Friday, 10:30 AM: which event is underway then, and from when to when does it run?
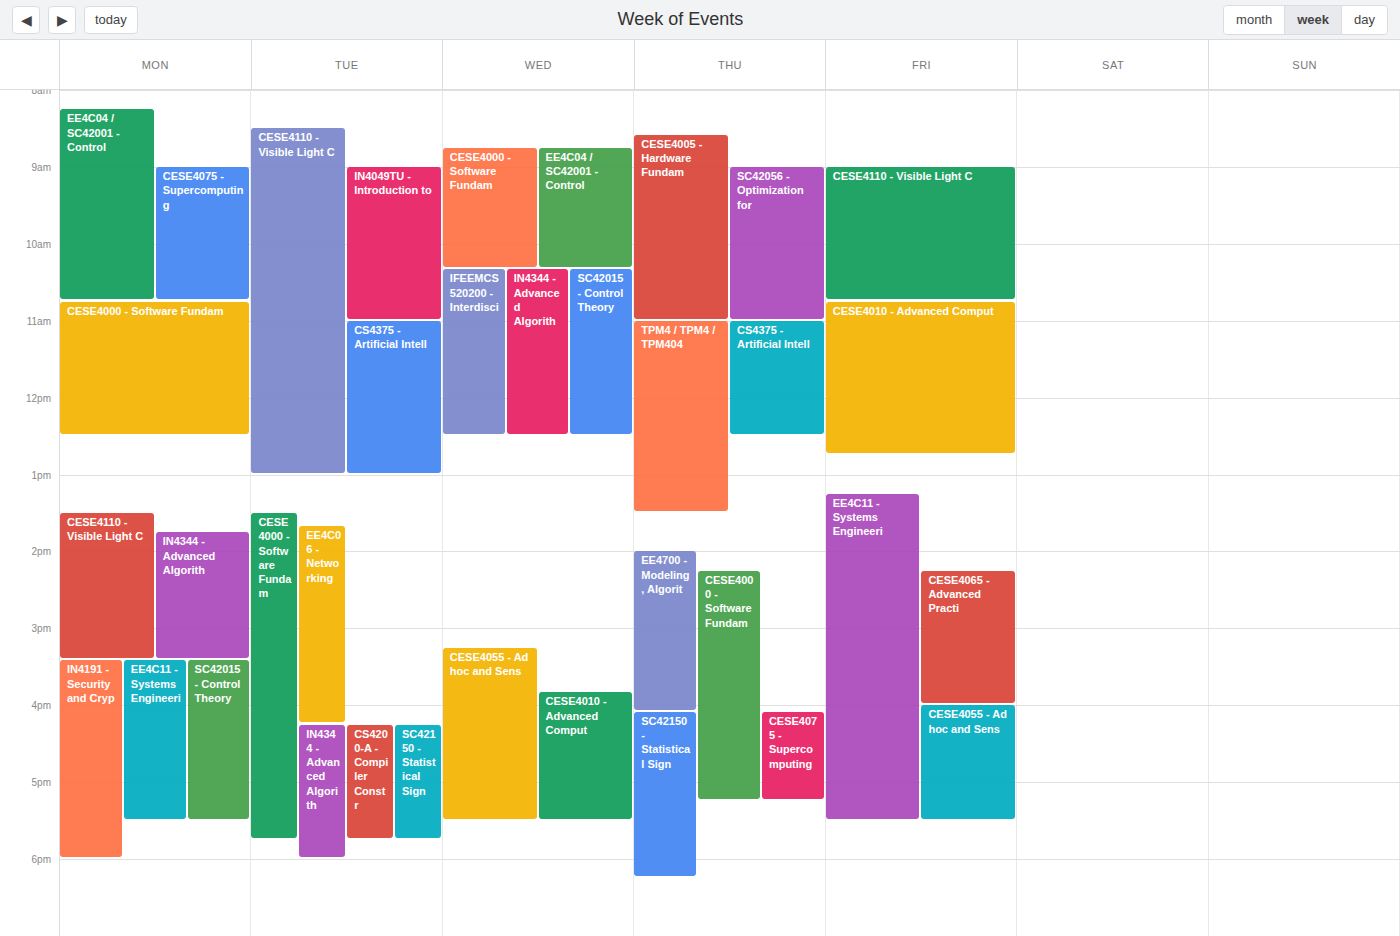
"CESE4110 - Visible Light C", 9:00 AM to 10:45 AM